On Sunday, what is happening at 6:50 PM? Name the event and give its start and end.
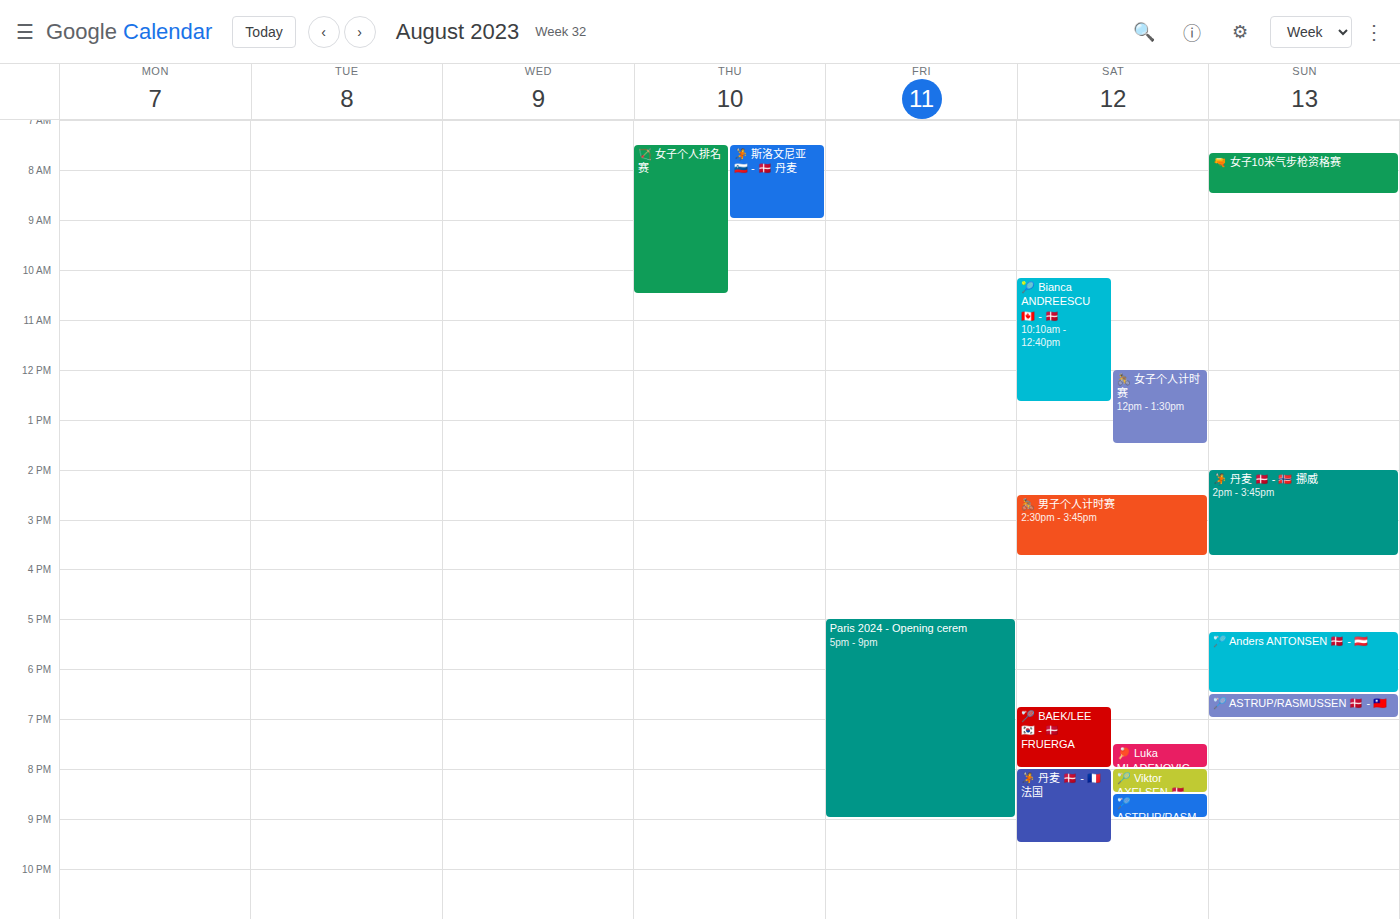
"🏸 ASTRUP/RASMUSSEN 🇩🇰 - 🇹🇼", 6:30 PM to 7:00 PM